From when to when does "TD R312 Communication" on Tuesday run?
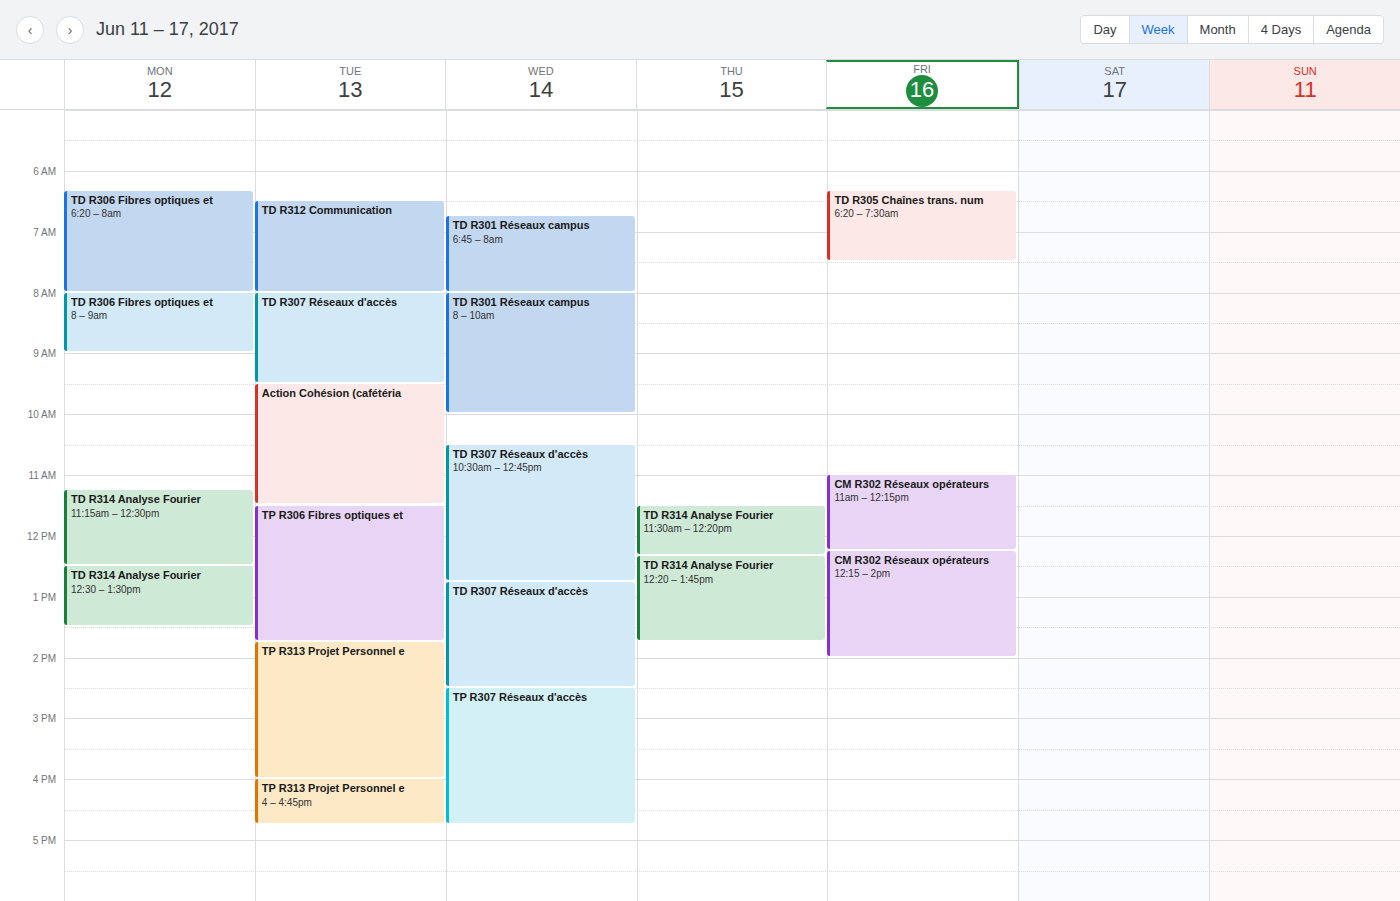
6:30 AM to 8:00 AM